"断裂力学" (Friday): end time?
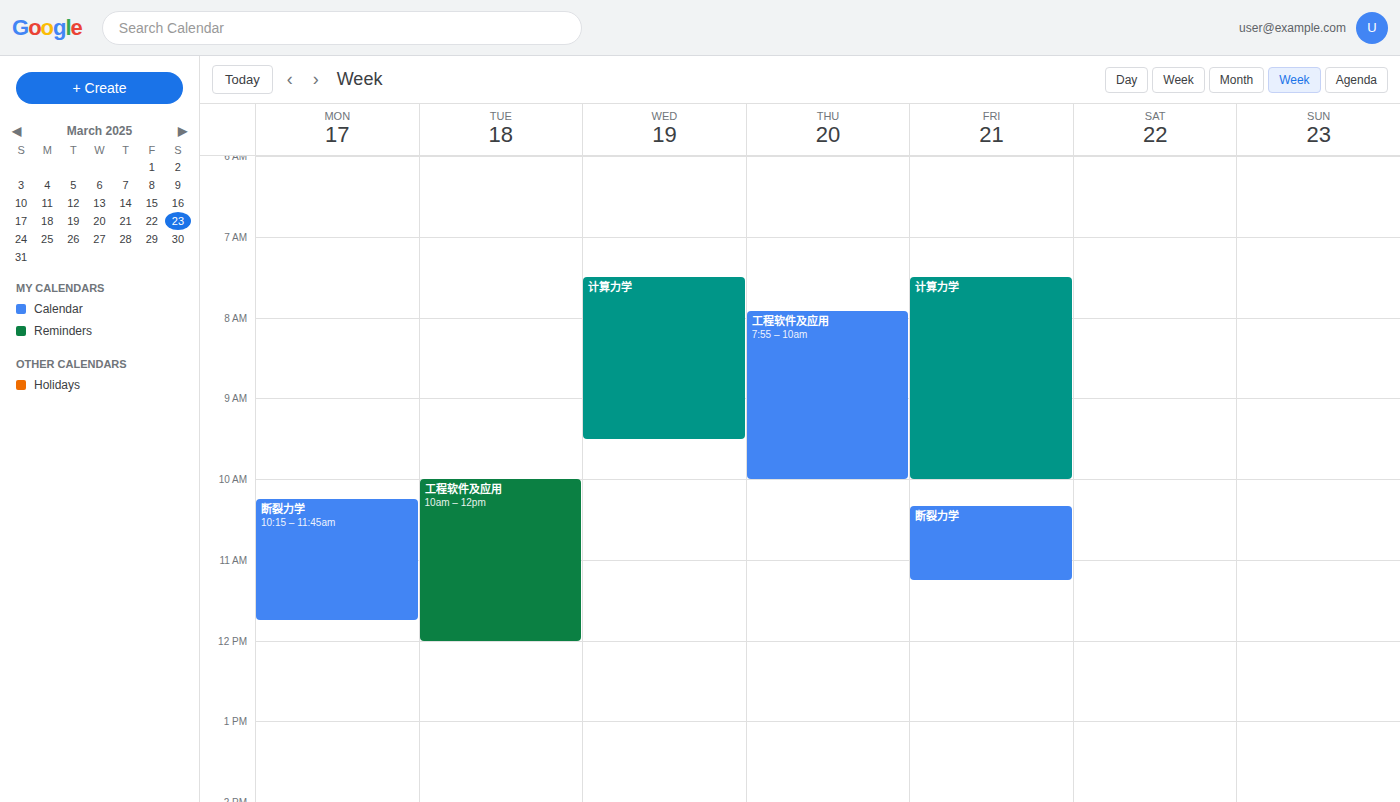
11:15 AM